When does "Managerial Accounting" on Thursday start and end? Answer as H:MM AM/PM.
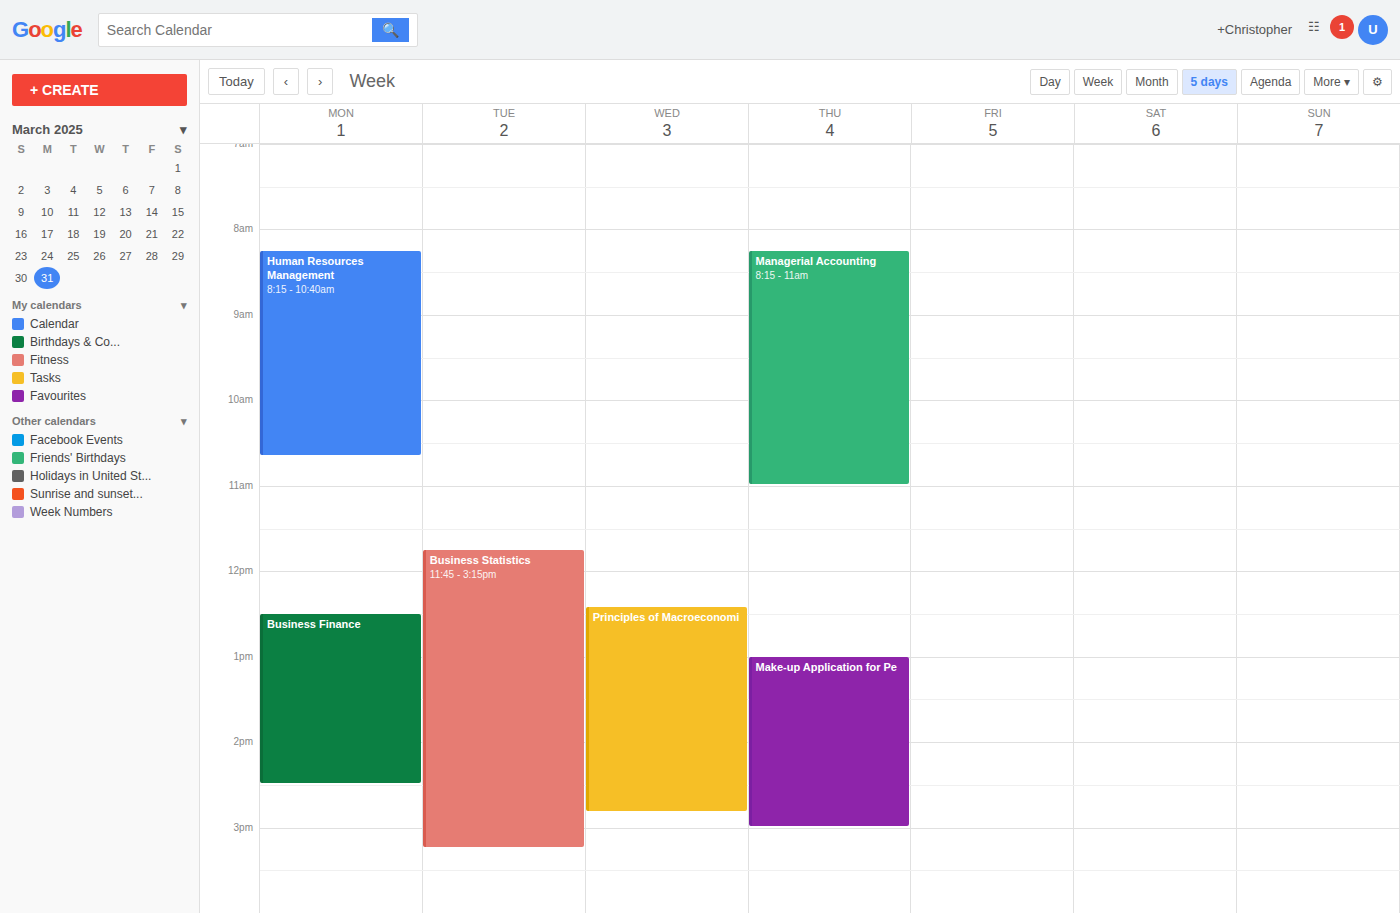
8:15 AM to 11:00 AM